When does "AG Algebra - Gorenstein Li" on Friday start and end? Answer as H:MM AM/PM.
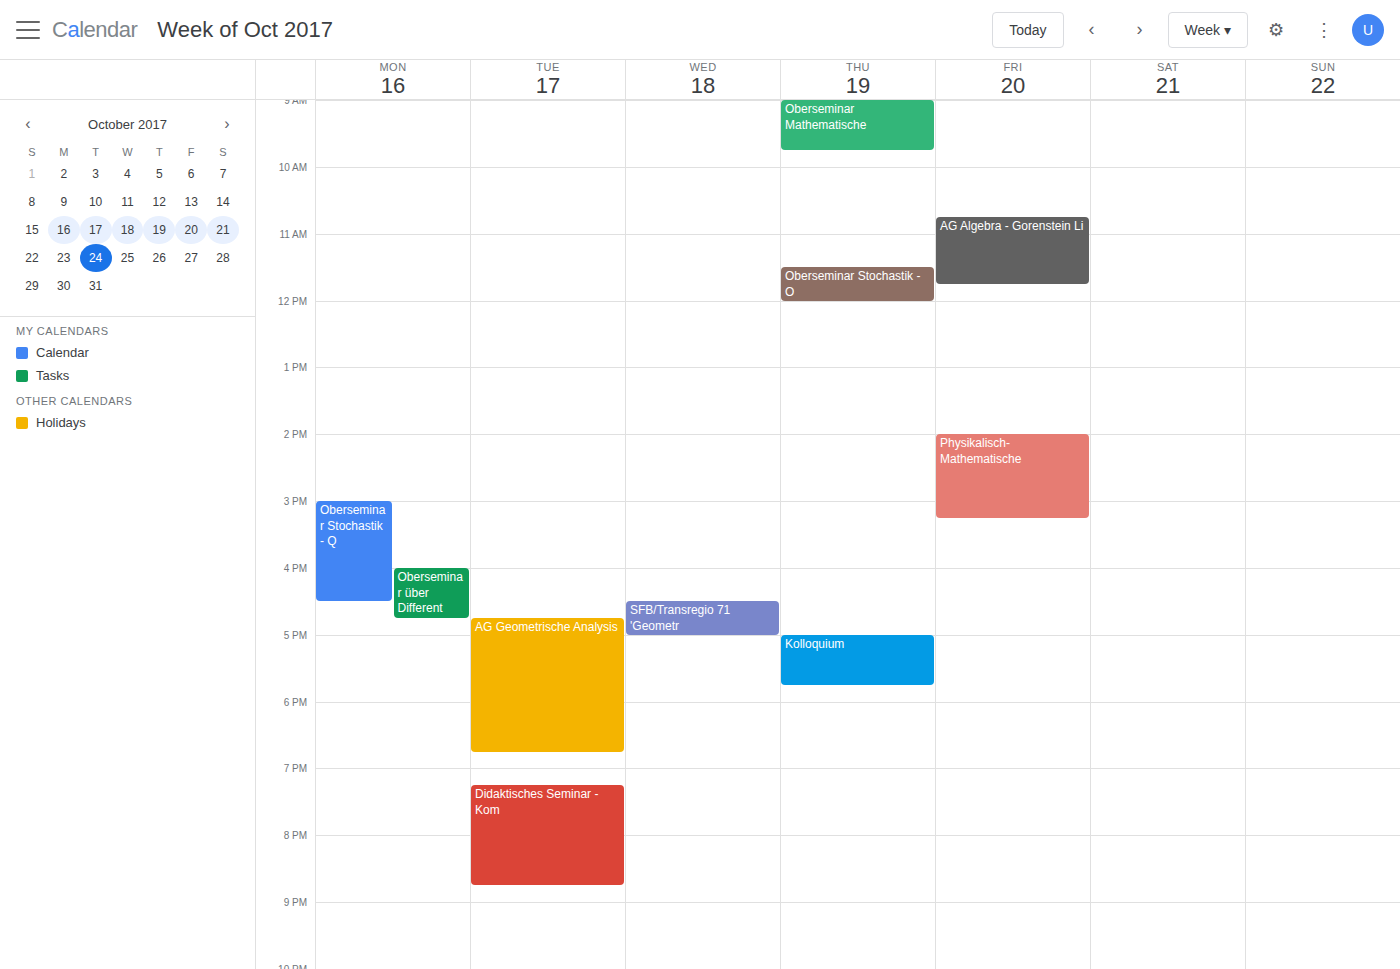
10:45 AM to 11:45 AM